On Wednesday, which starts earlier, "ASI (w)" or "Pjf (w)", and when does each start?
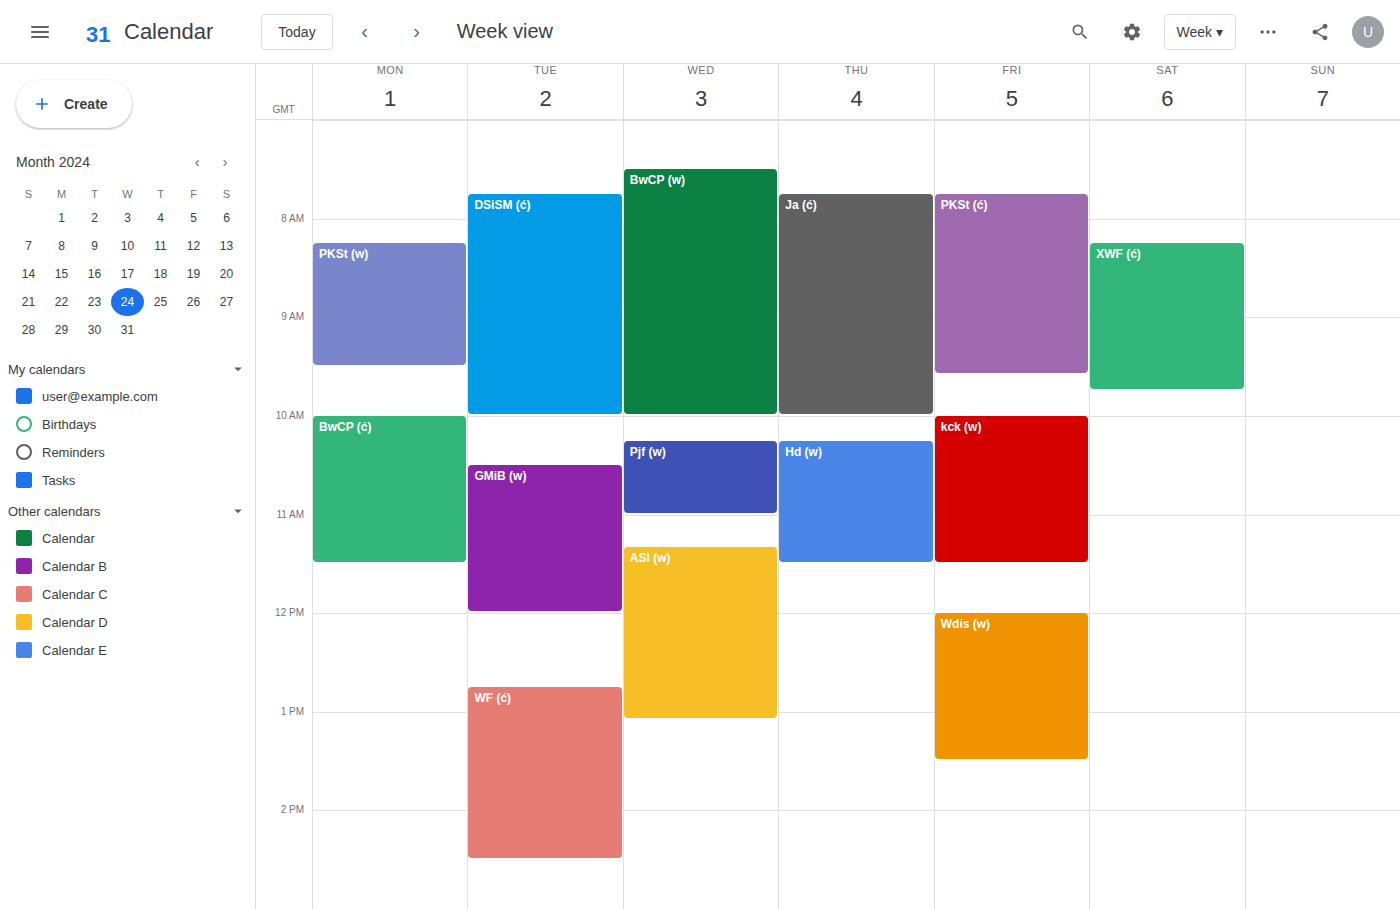
"Pjf (w)" 10:15 AM; "ASI (w)" 11:20 AM.